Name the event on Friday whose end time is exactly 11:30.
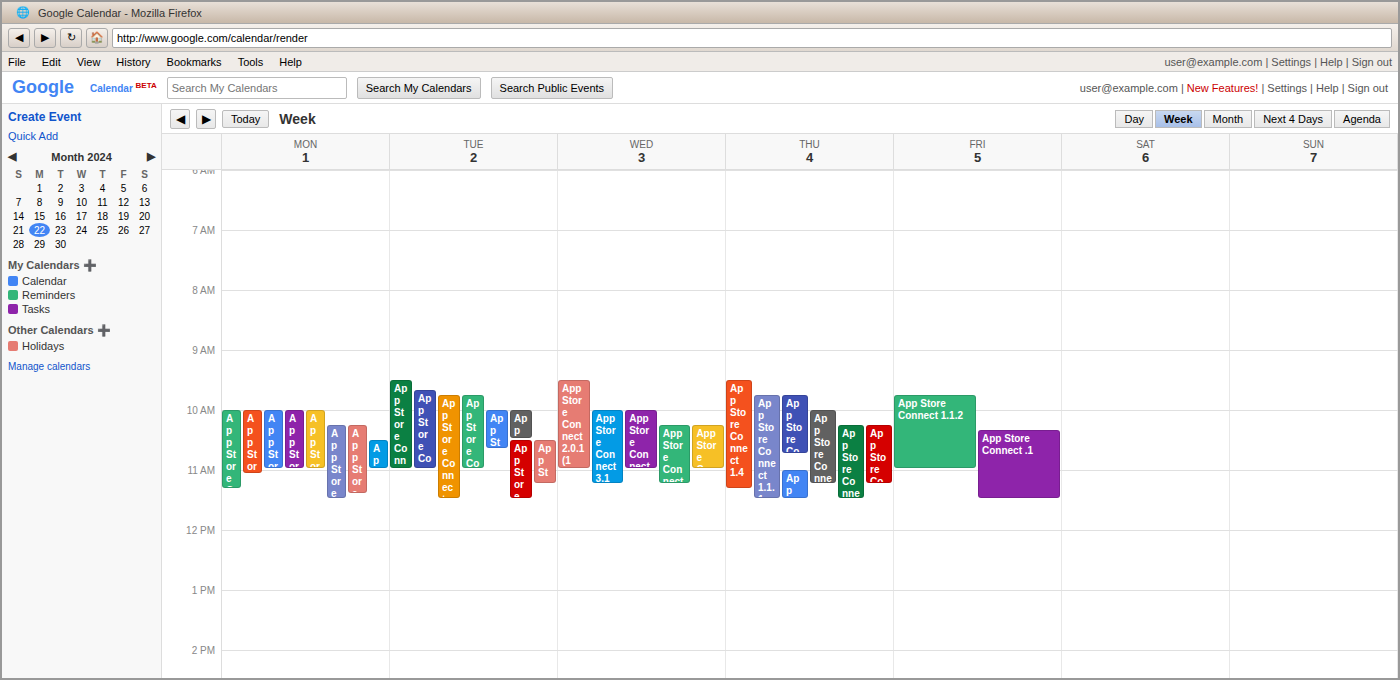
"App Store Connect .1"